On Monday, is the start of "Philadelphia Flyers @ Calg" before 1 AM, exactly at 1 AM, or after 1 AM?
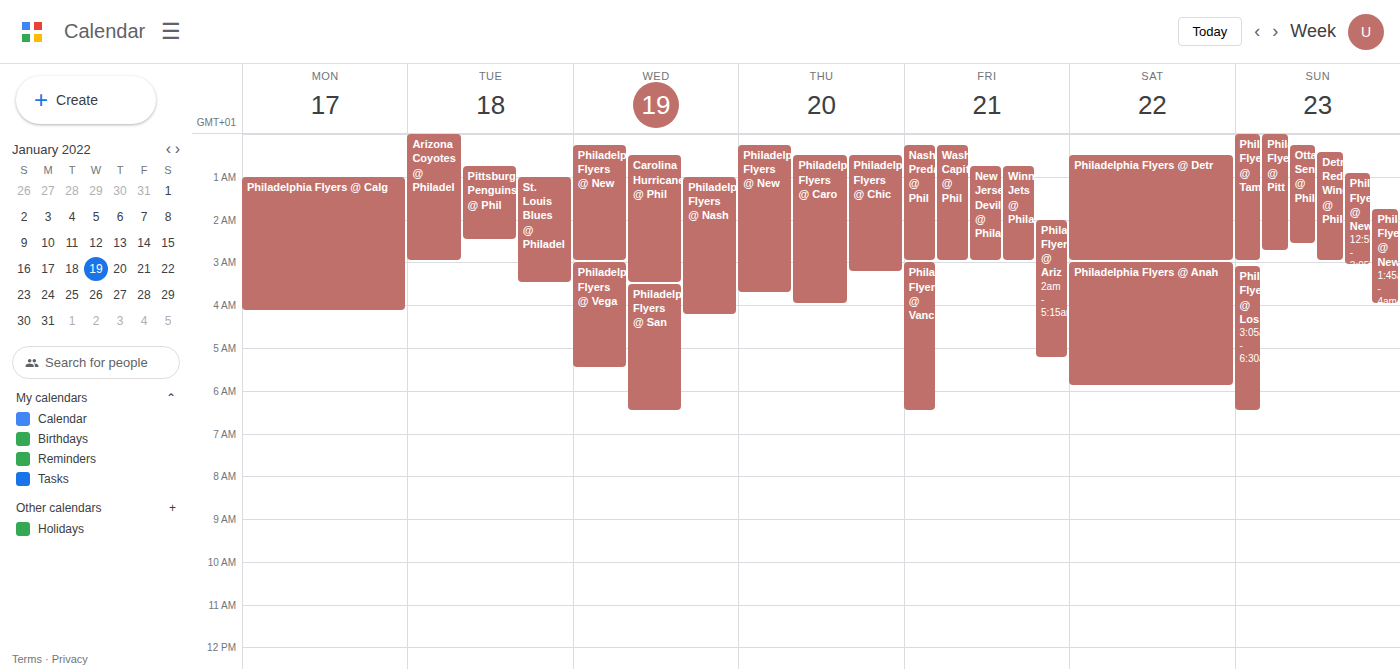
1:00 AM -- exactly at 1 AM, on the 1 AM line.